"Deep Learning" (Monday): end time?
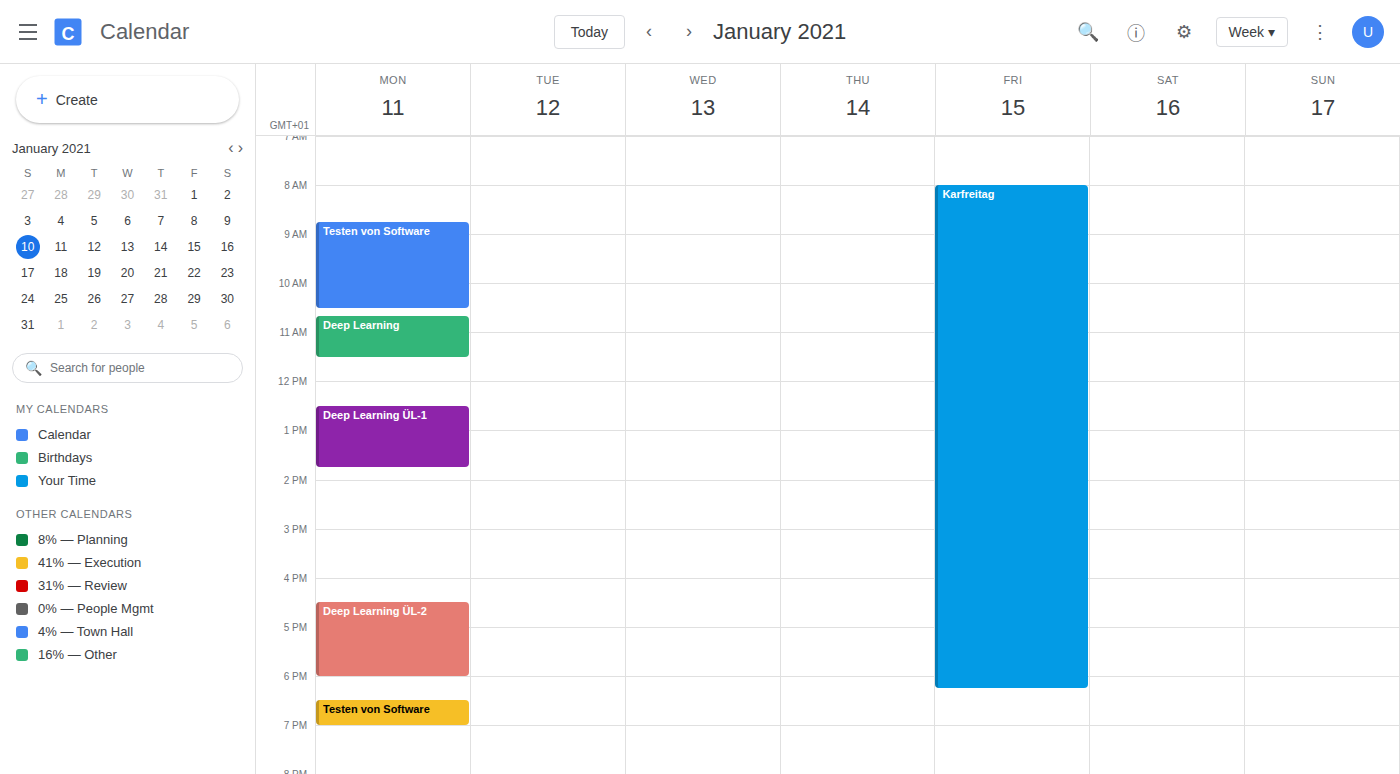
11:30 AM